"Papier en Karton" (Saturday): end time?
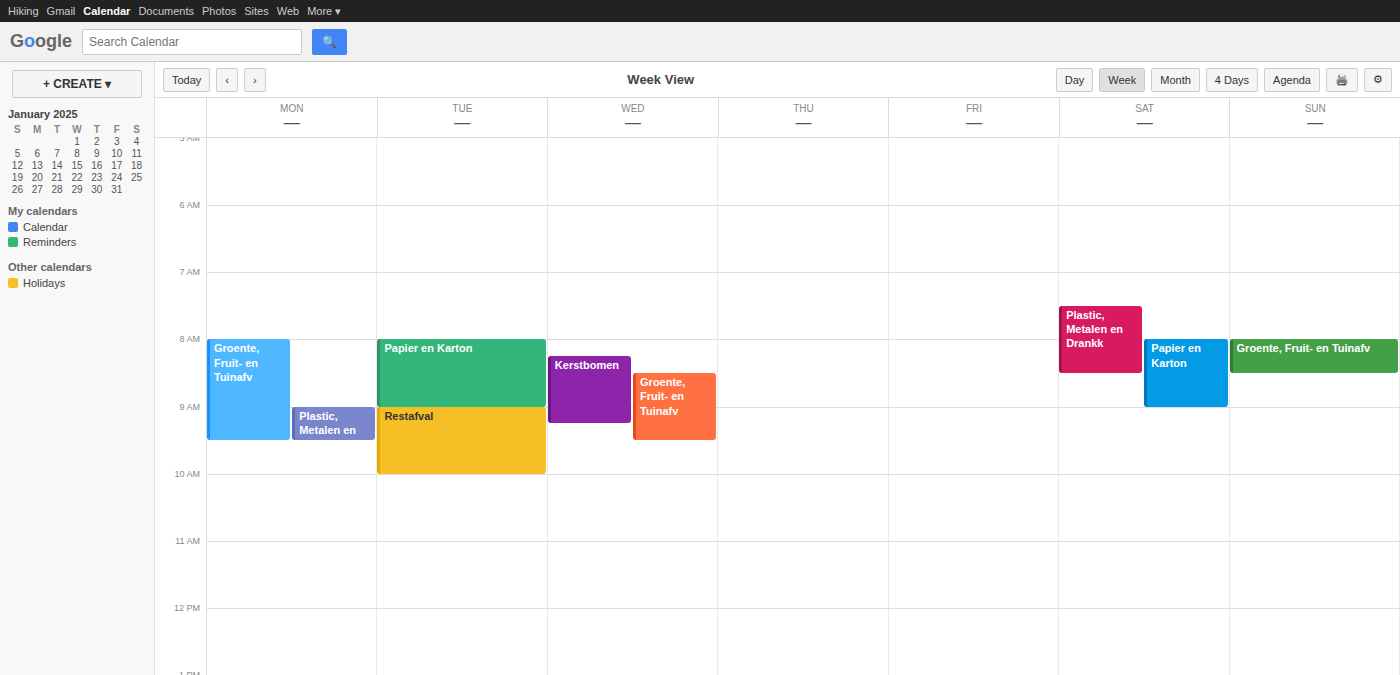
09:00